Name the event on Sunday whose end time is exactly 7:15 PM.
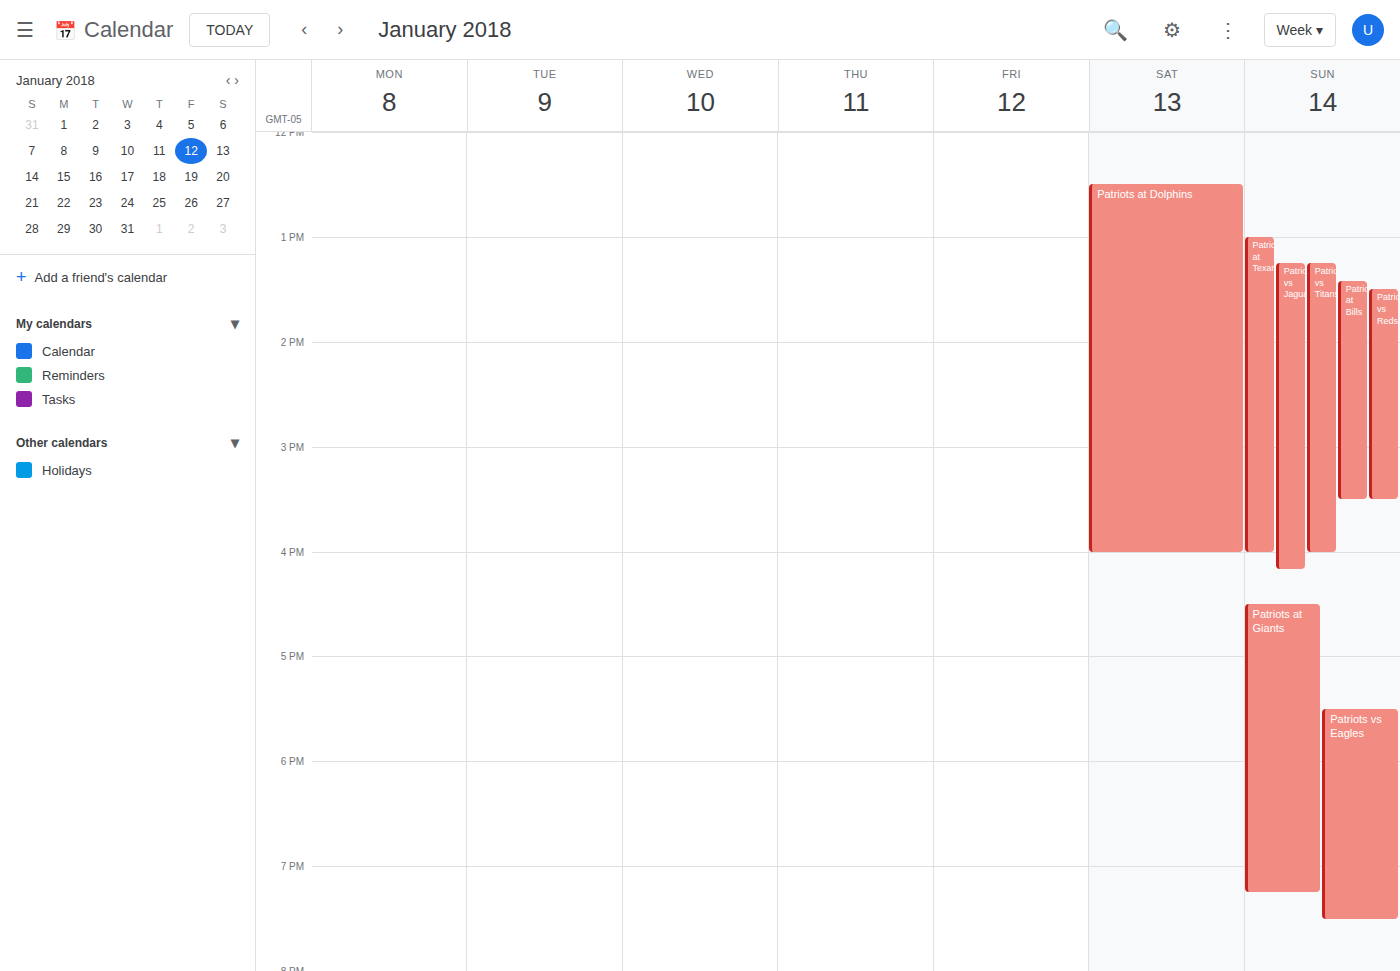
"Patriots at Giants"